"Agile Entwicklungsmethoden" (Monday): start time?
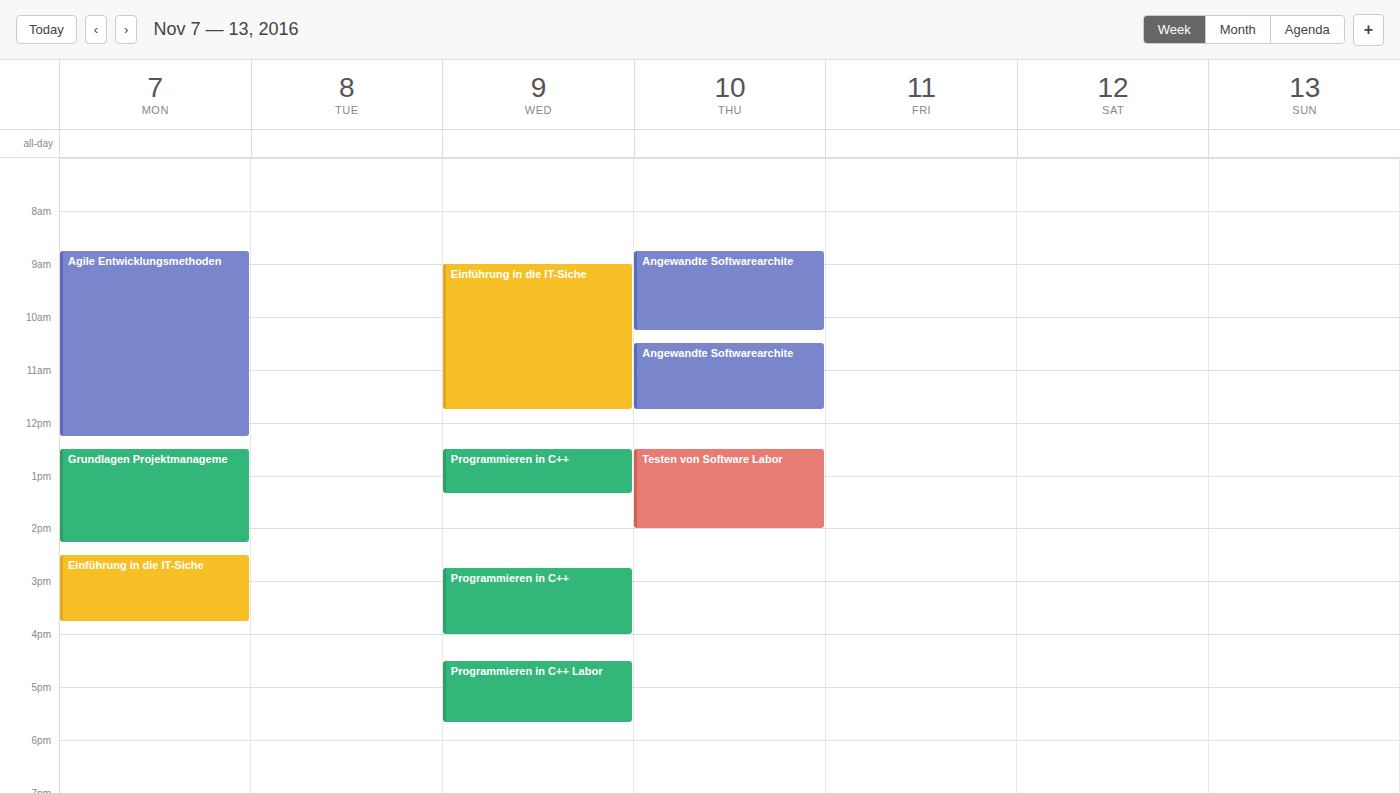
8:45 AM